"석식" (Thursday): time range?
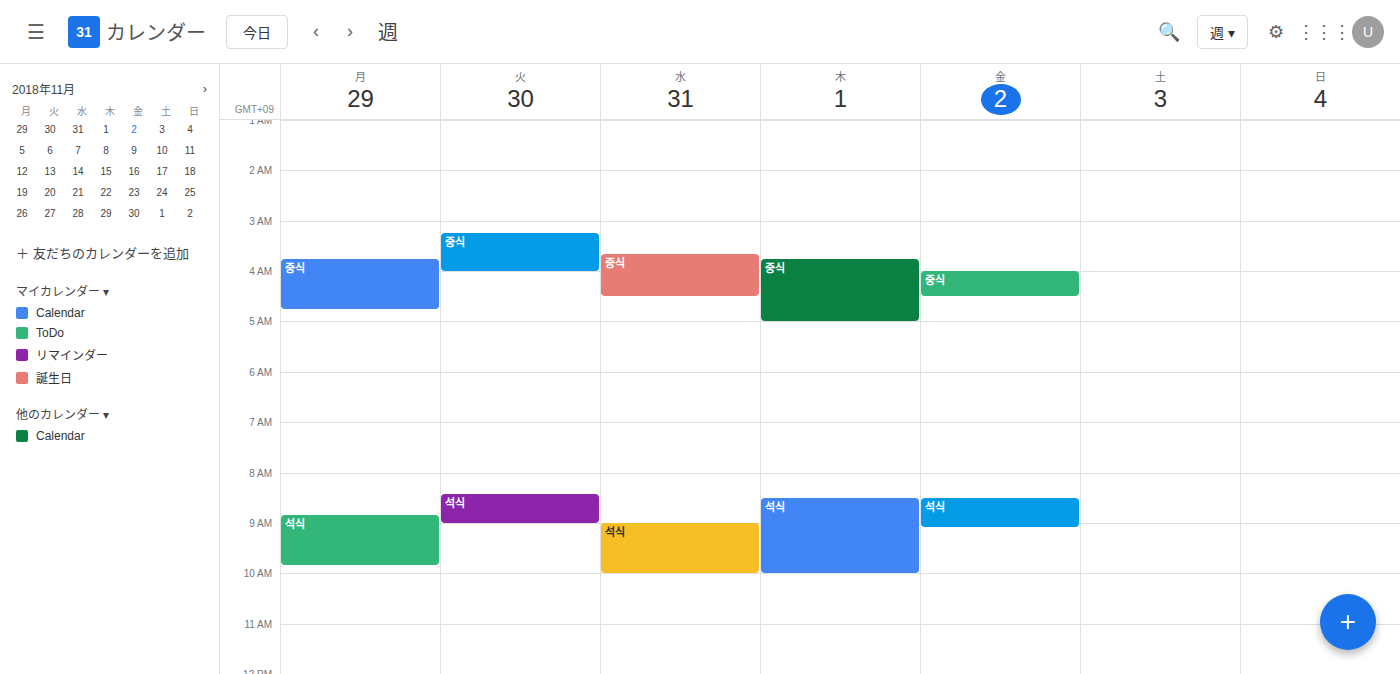
08:30 to 10:00